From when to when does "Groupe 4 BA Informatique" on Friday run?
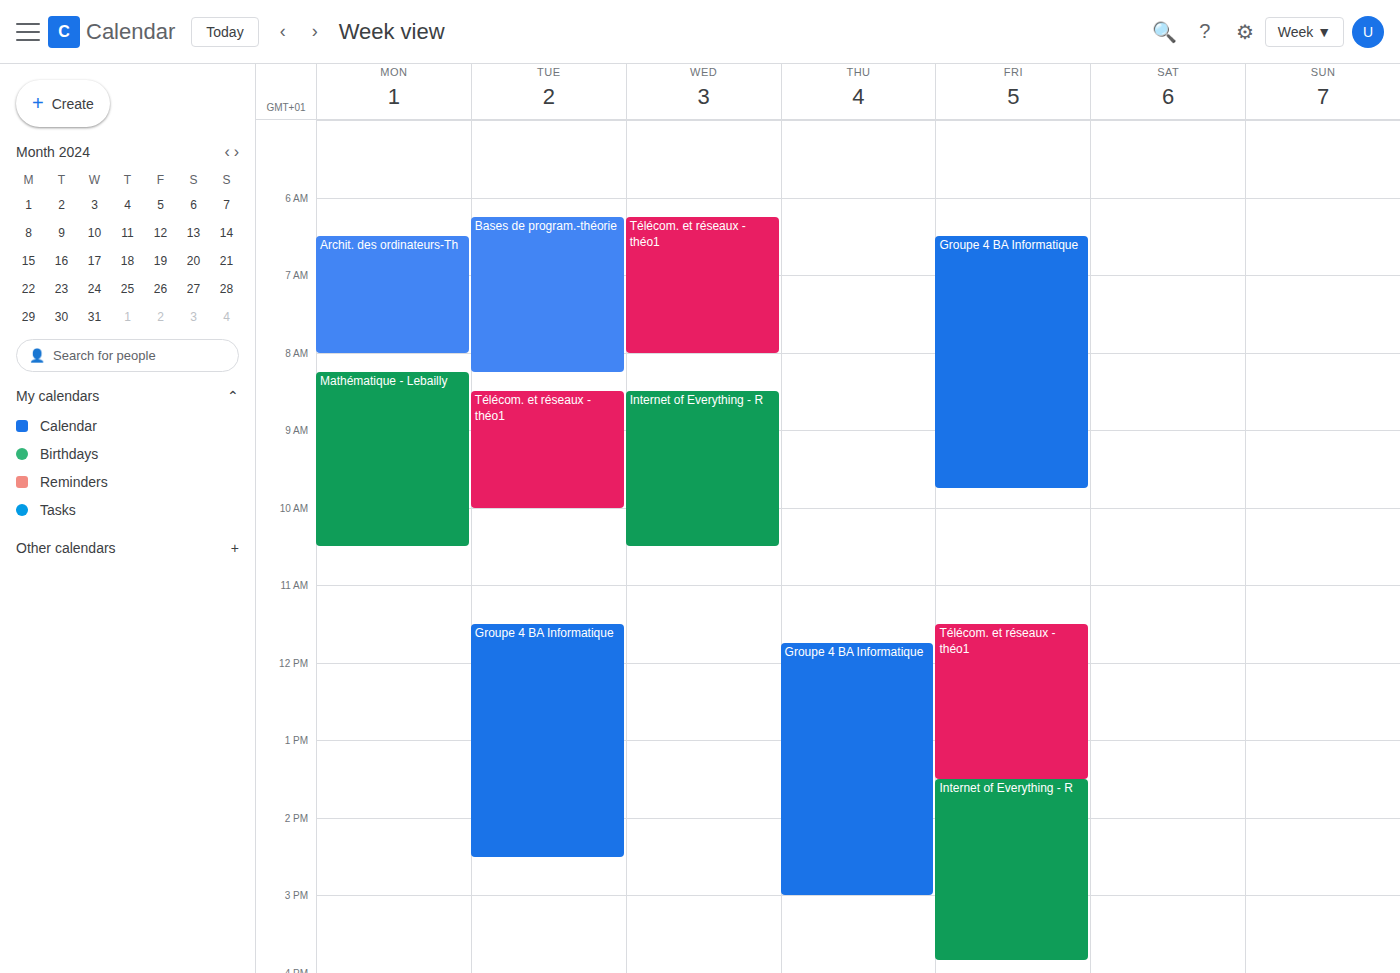
6:30 AM to 9:45 AM